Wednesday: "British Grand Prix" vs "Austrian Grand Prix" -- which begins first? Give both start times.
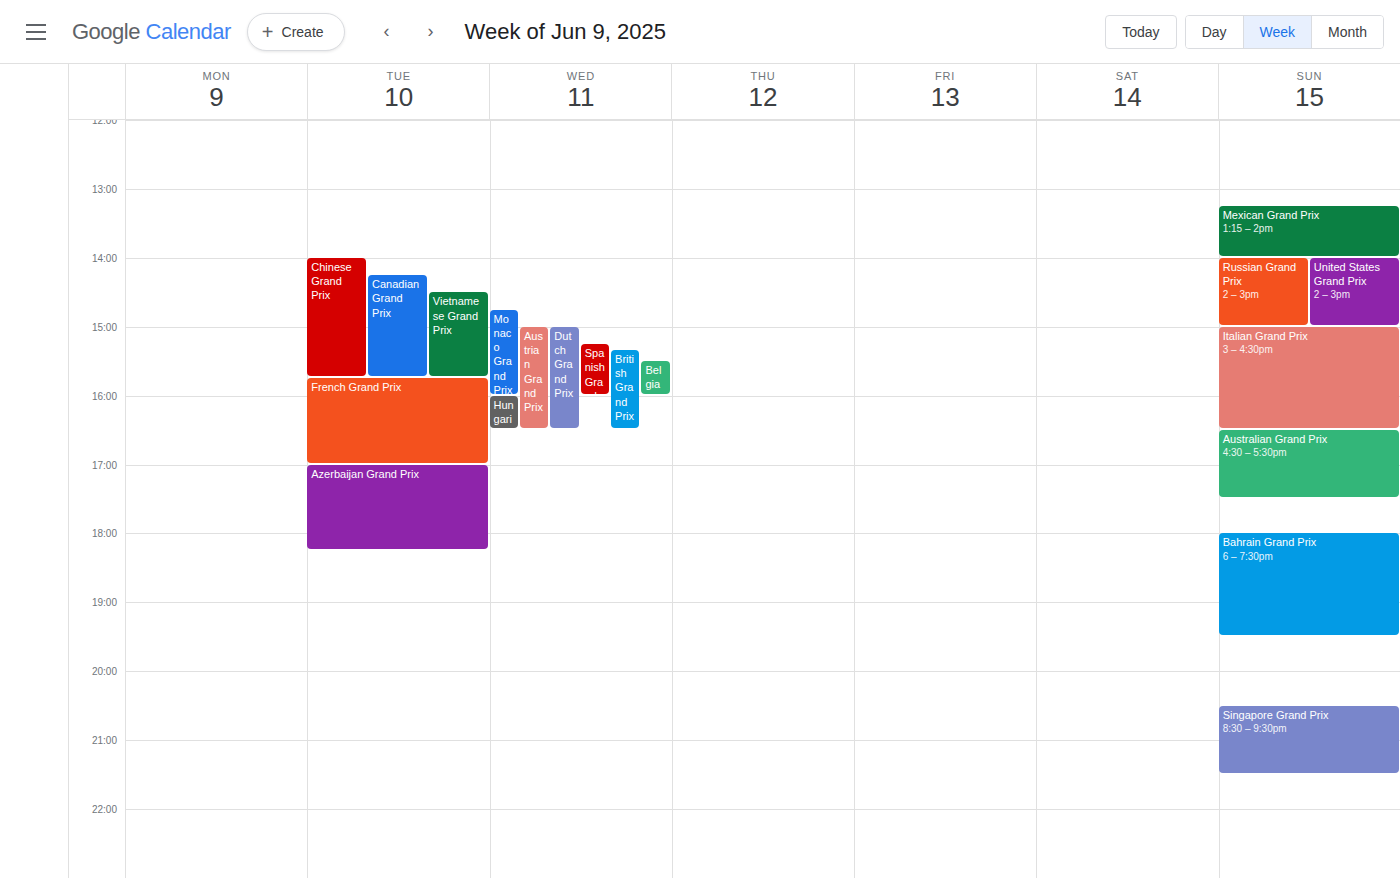
"Austrian Grand Prix" 3:00 PM; "British Grand Prix" 3:20 PM.